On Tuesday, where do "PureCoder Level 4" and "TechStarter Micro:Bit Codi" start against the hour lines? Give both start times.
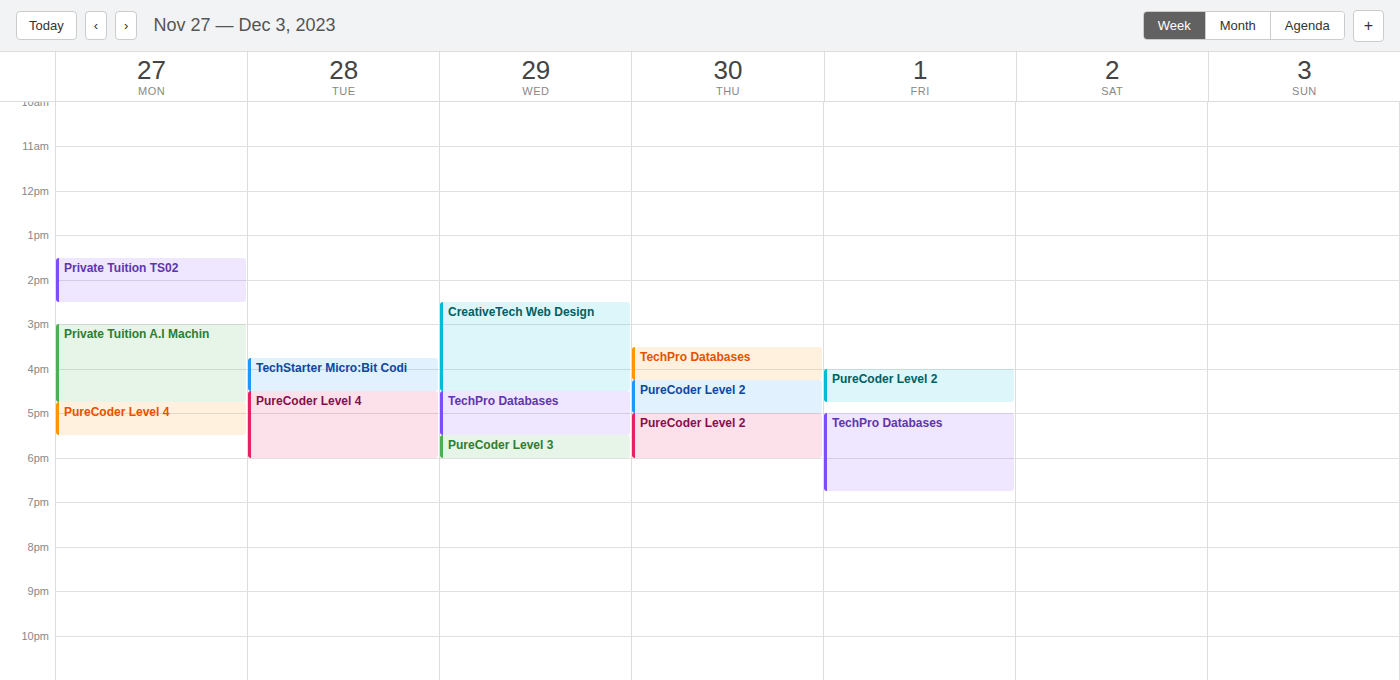
"PureCoder Level 4": 16:30, halfway between the 16:00 and 17:00 lines. "TechStarter Micro:Bit Codi": 15:45, neither: three quarters of the way from the 15:00 line to the 16:00 line.